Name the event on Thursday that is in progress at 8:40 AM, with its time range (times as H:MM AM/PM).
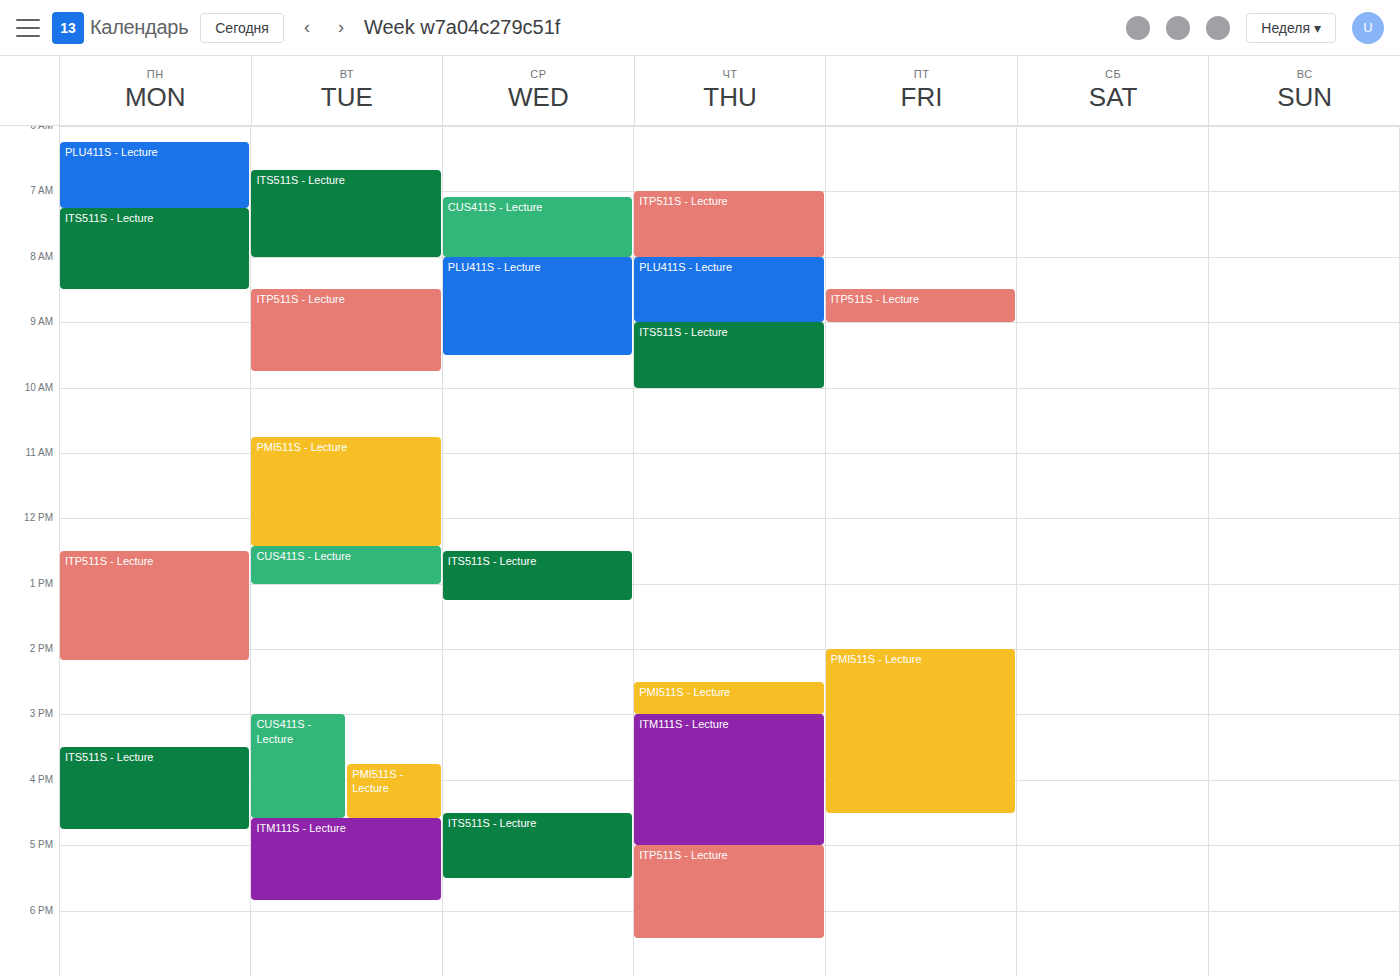
"PLU411S - Lecture", 8:00 AM to 9:00 AM